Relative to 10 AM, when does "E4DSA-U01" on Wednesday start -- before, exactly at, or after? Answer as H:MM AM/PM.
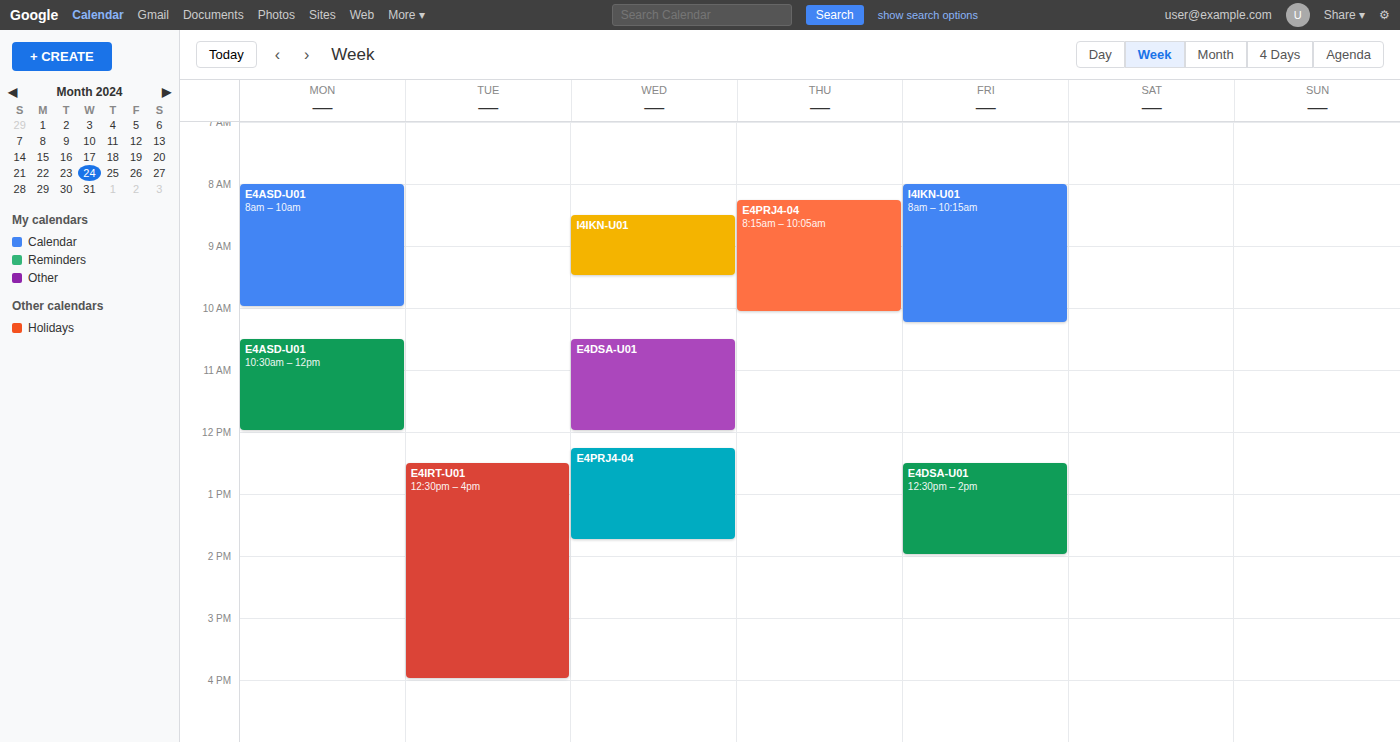
10:30 AM -- after 10 AM, 30 minutes below the 10 AM line.